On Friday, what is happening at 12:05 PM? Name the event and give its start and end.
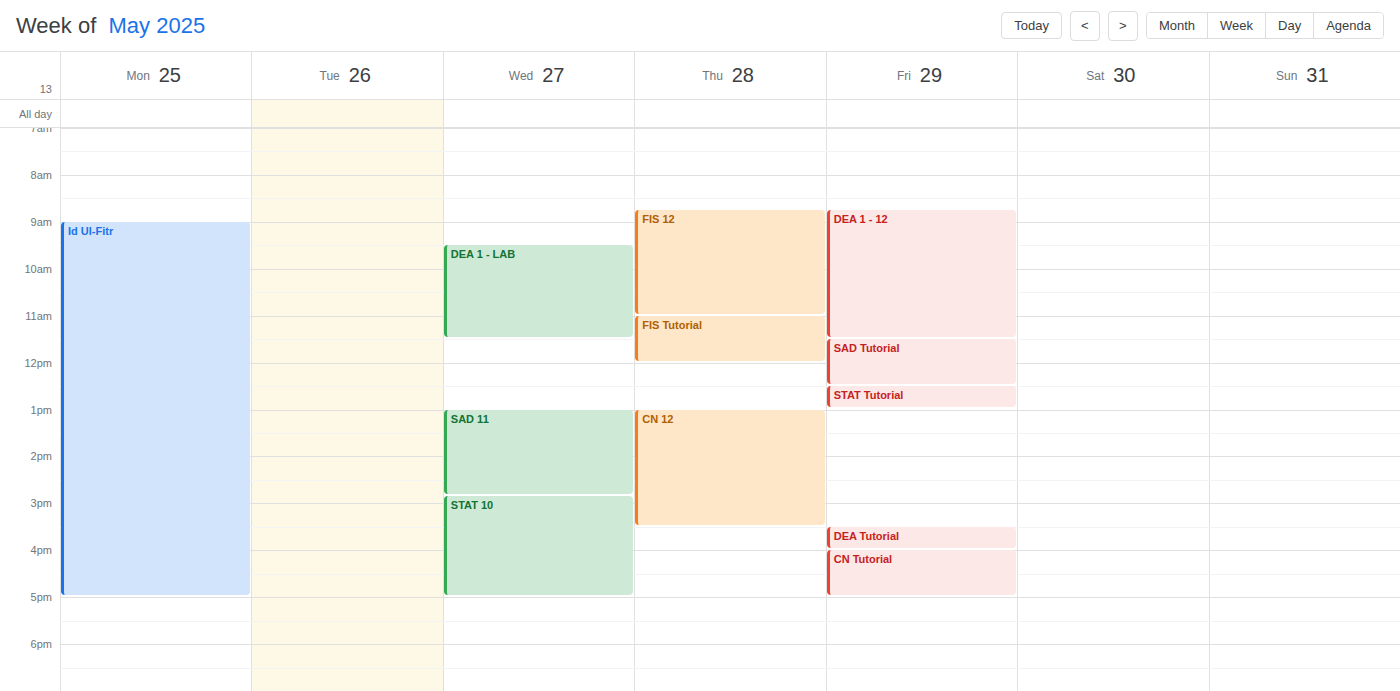
"SAD Tutorial", 11:30 AM to 12:30 PM